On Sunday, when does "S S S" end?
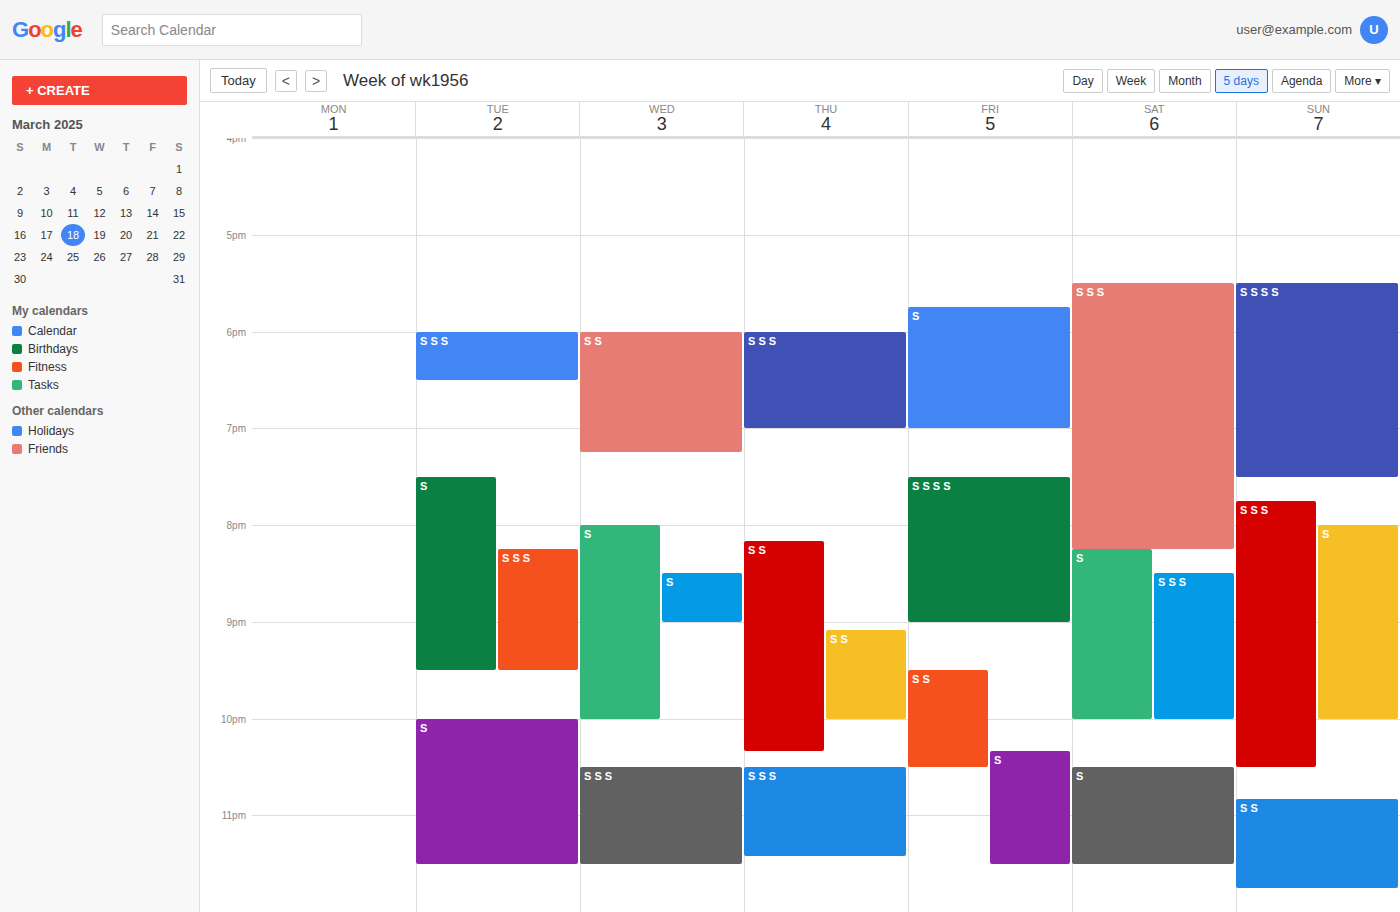
10:30 PM